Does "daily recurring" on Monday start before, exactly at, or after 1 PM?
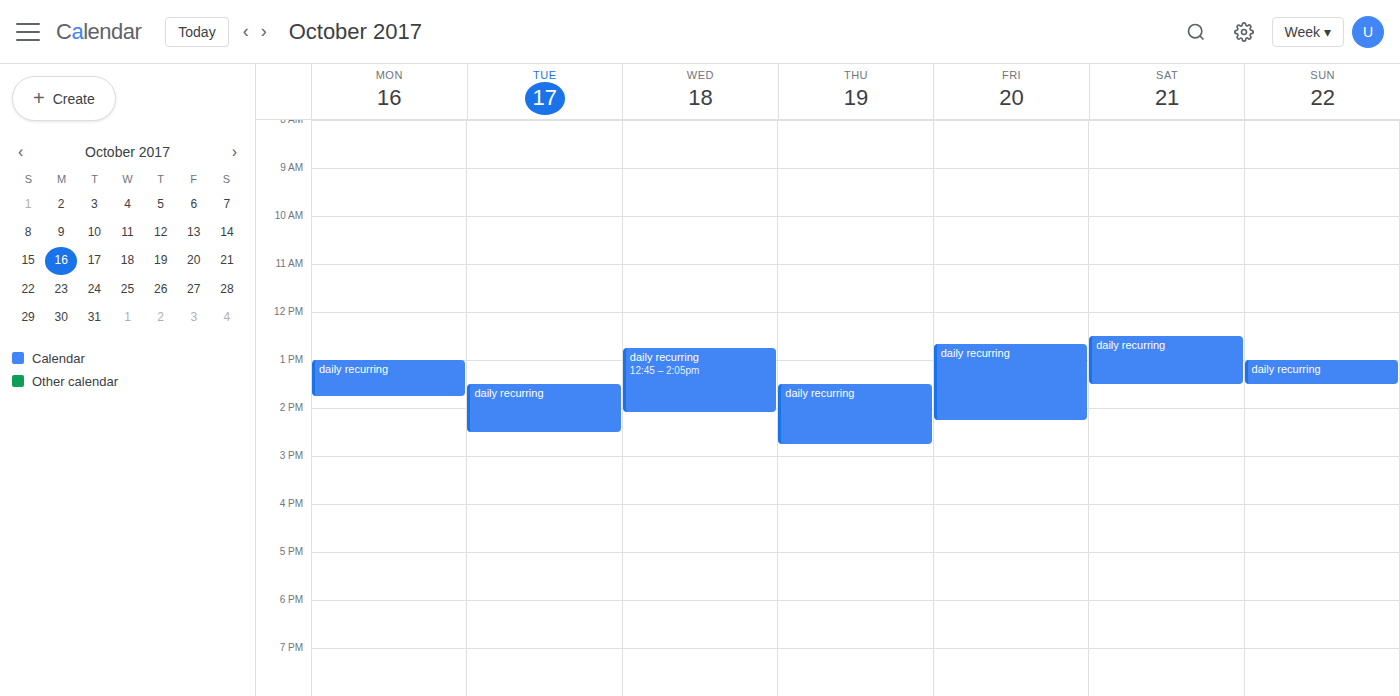
1:00 PM -- exactly at 1 PM, on the 1 PM line.